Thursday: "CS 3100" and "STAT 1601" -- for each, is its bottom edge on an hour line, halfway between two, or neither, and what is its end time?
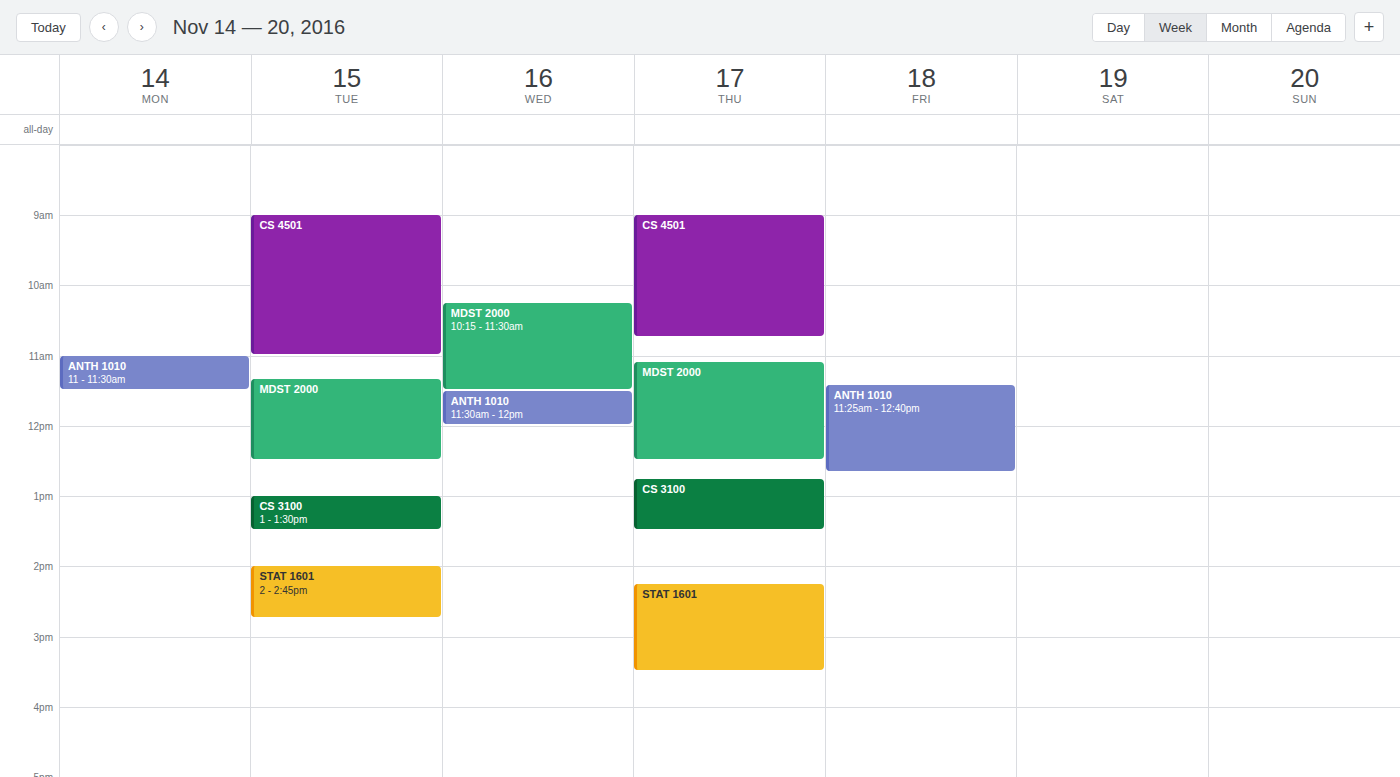
"CS 3100": 1:30 PM, halfway between the 1 PM and 2 PM lines. "STAT 1601": 3:30 PM, halfway between the 3 PM and 4 PM lines.